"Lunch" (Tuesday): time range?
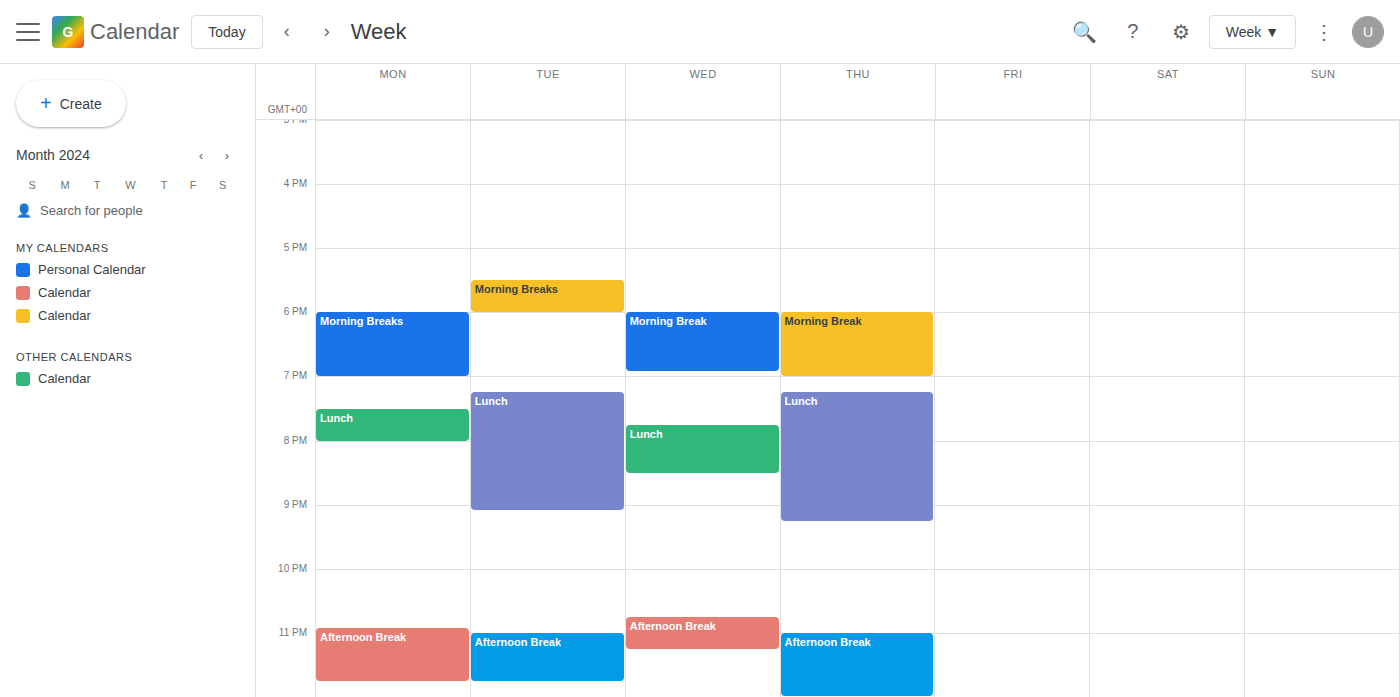
7:15 PM to 9:05 PM